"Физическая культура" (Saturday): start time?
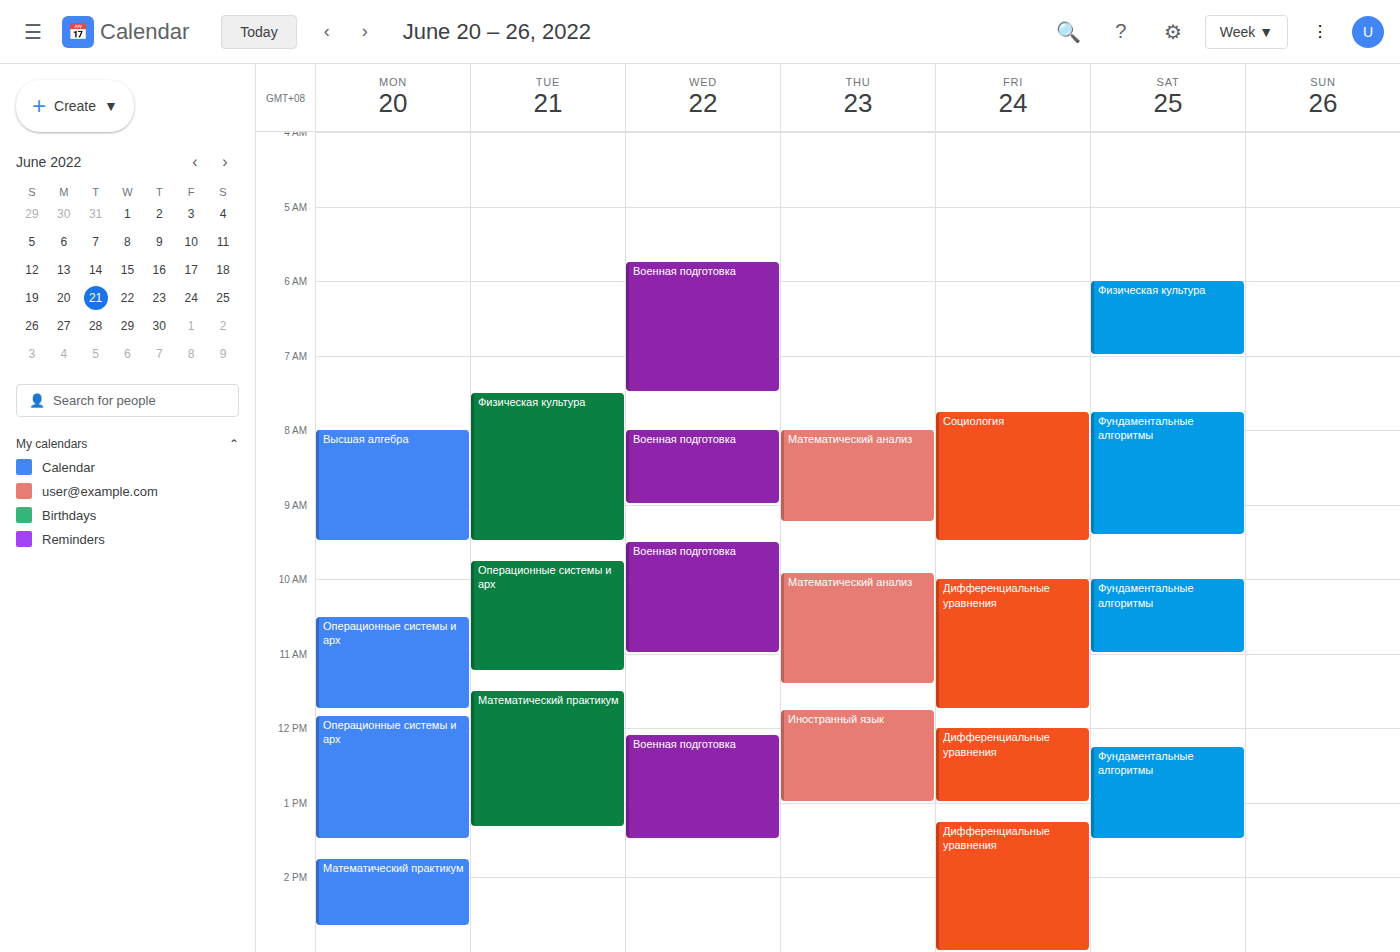
6:00 AM